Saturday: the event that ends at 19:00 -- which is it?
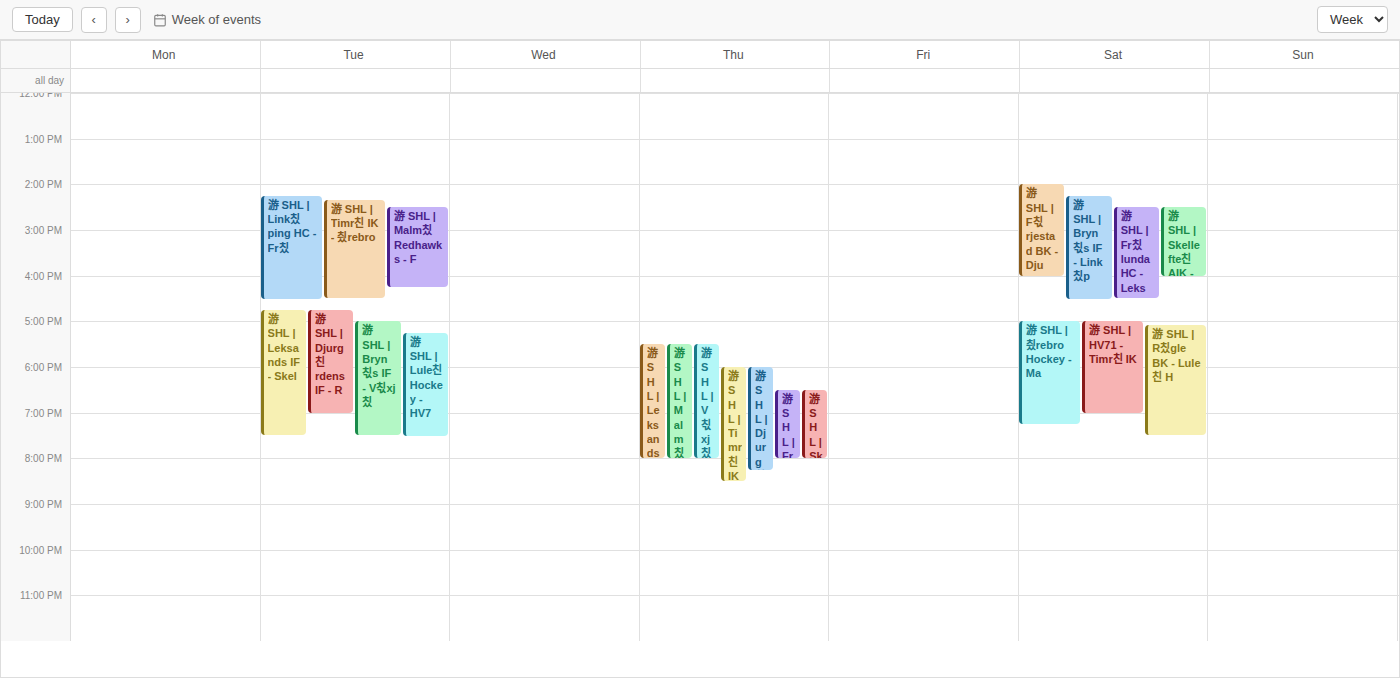
"游 SHL | HV71 - Timr친 IK"